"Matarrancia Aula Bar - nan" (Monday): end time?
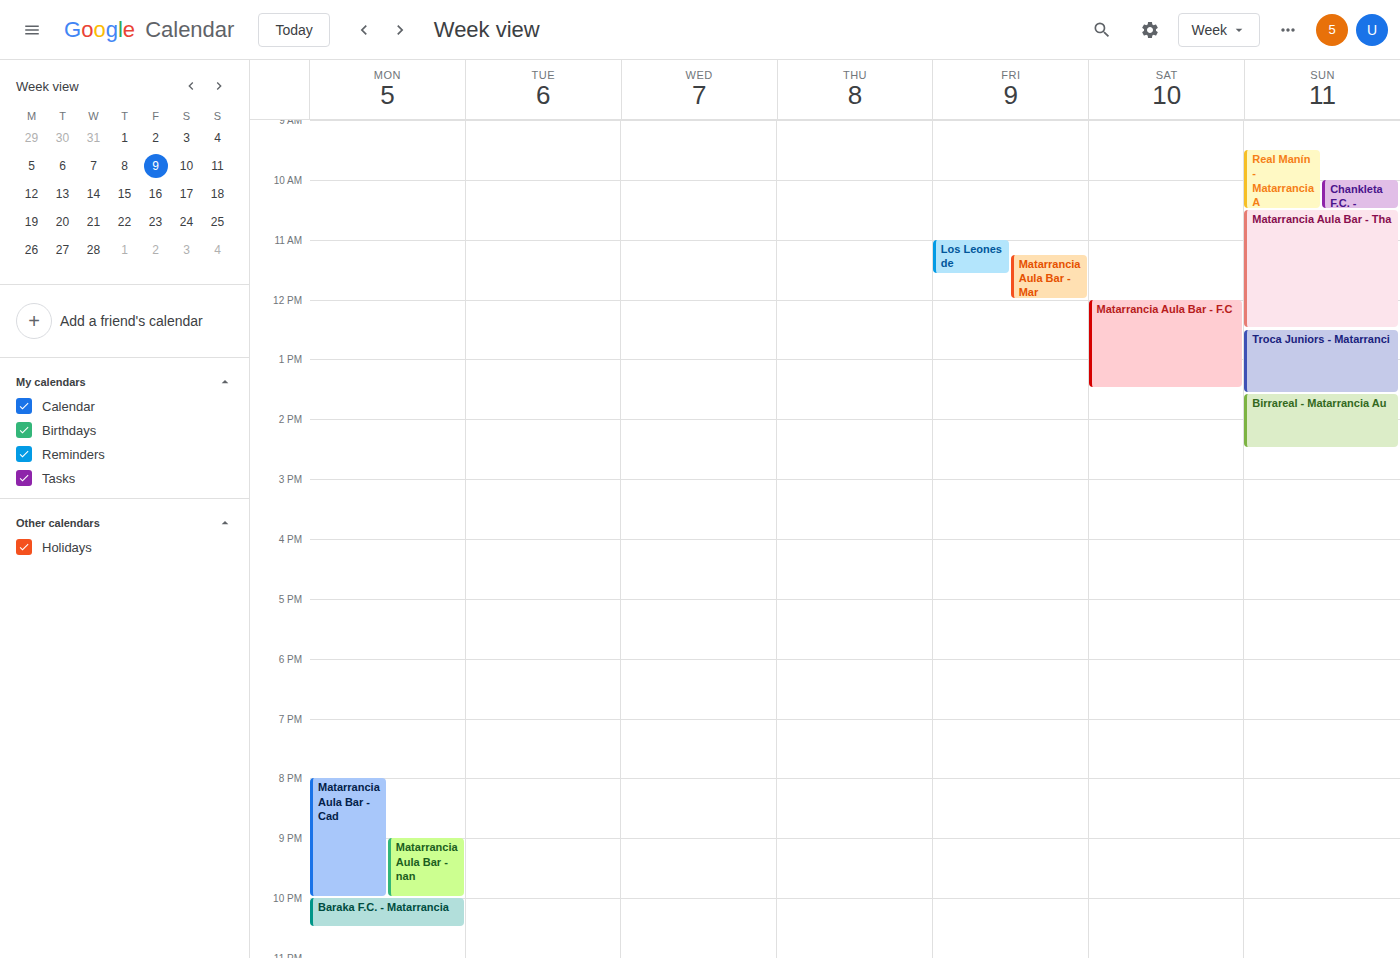
22:00